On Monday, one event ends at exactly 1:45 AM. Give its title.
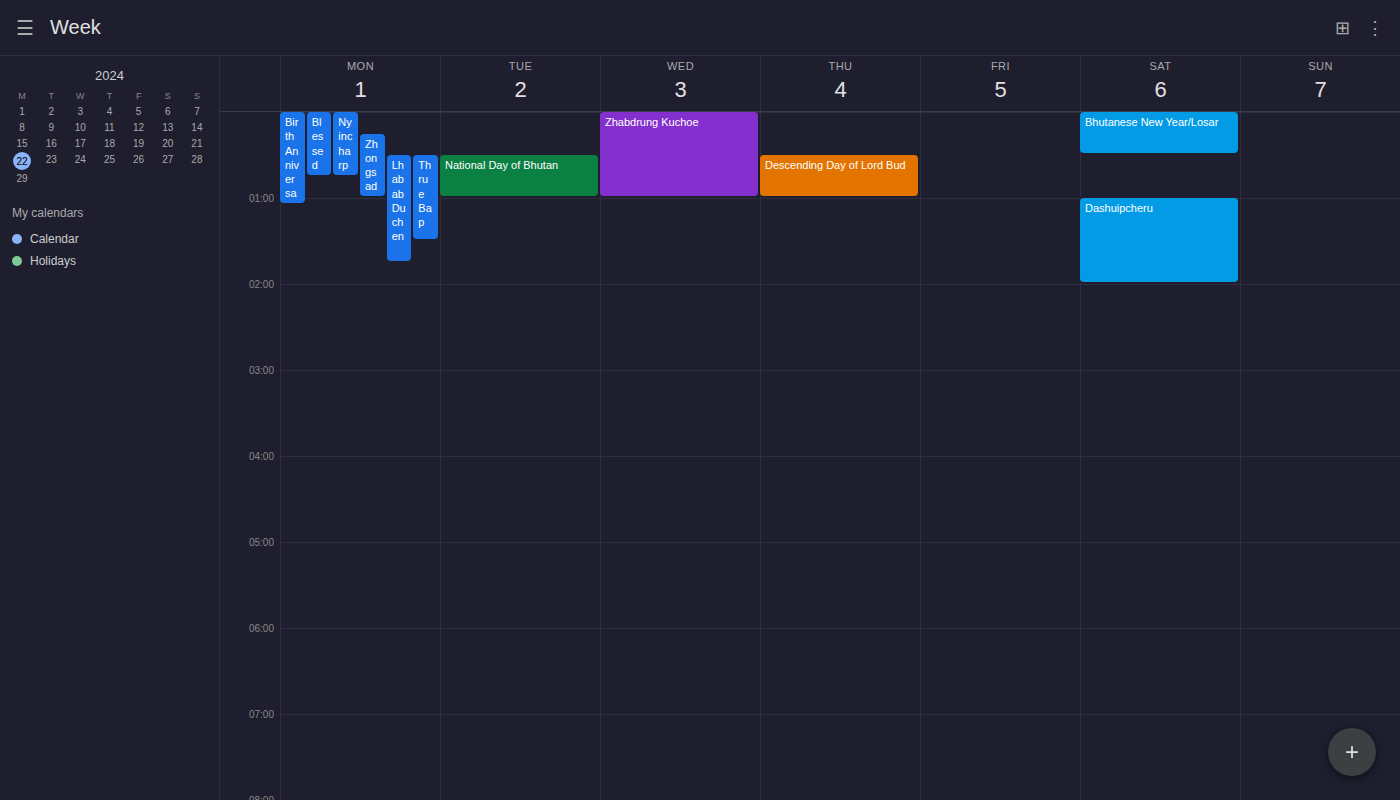
"Lhabab Duchen"